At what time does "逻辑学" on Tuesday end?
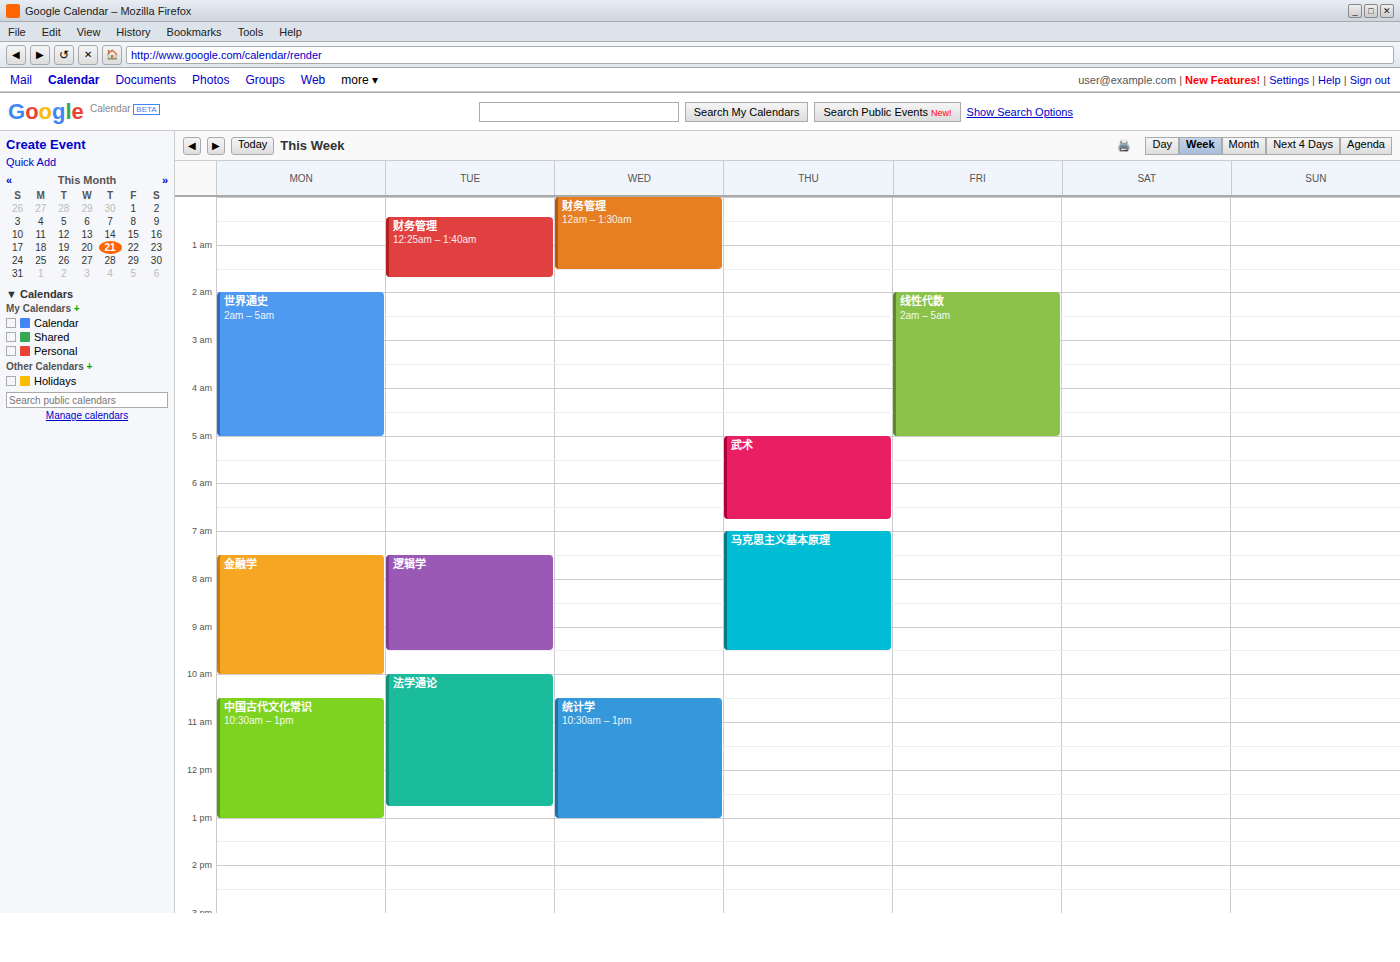
9:30 AM